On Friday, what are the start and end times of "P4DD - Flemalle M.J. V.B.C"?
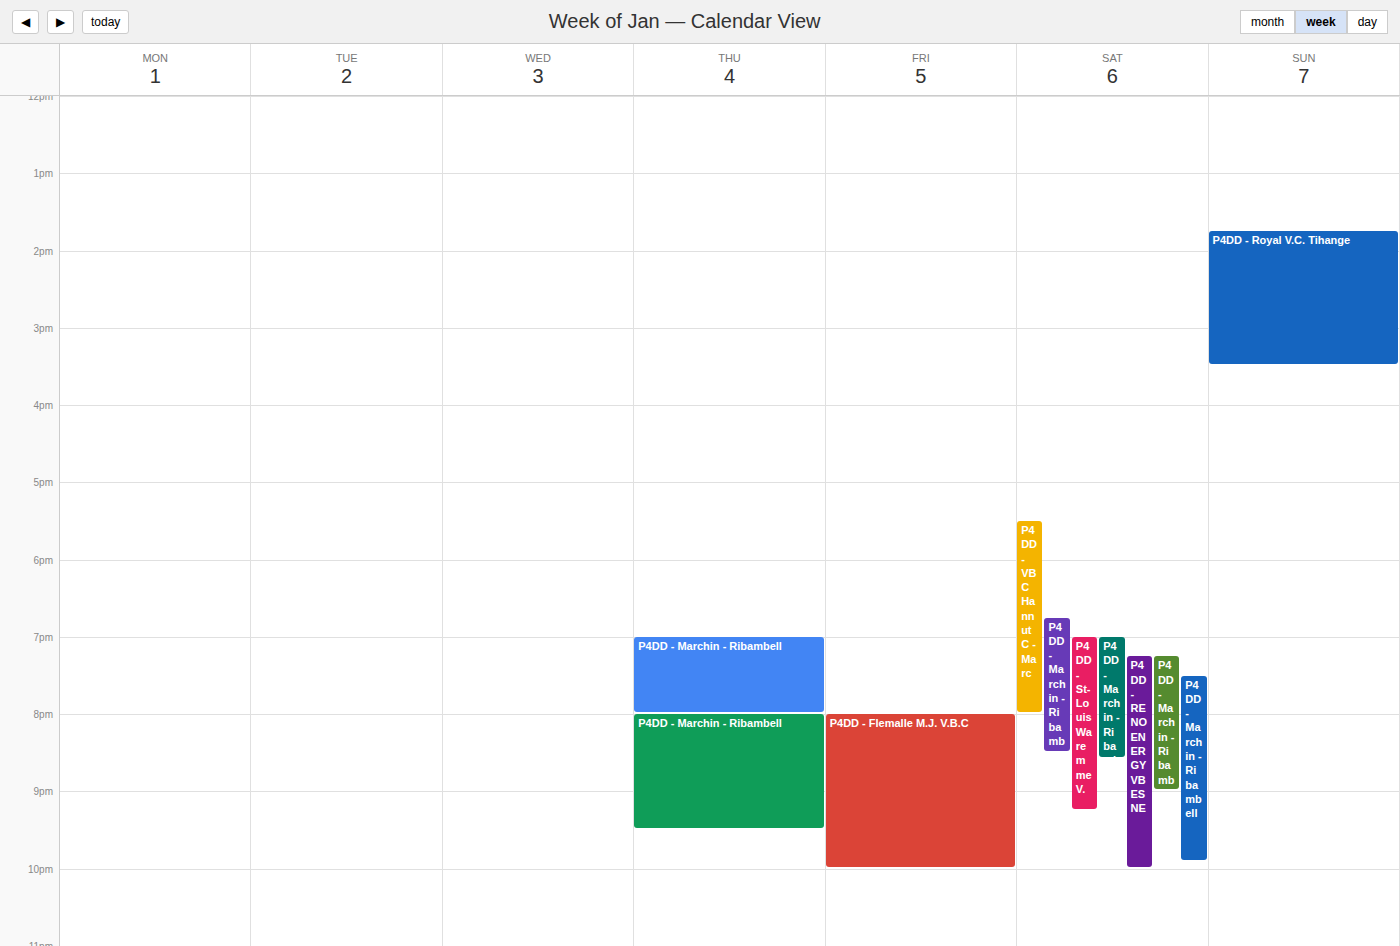
8:00 PM to 10:00 PM